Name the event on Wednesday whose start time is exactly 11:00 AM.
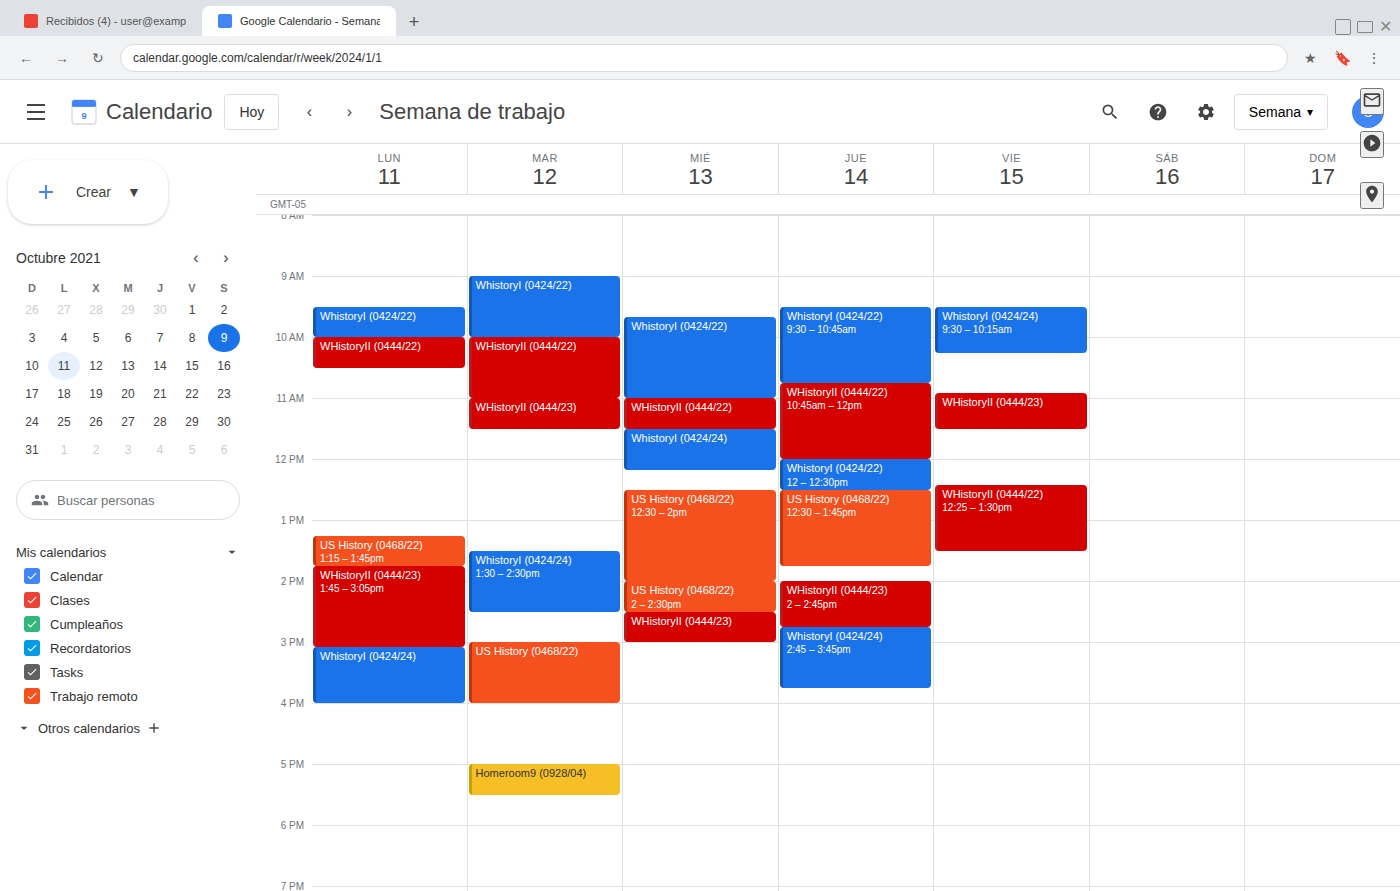
"WHistoryII (0444/22)"